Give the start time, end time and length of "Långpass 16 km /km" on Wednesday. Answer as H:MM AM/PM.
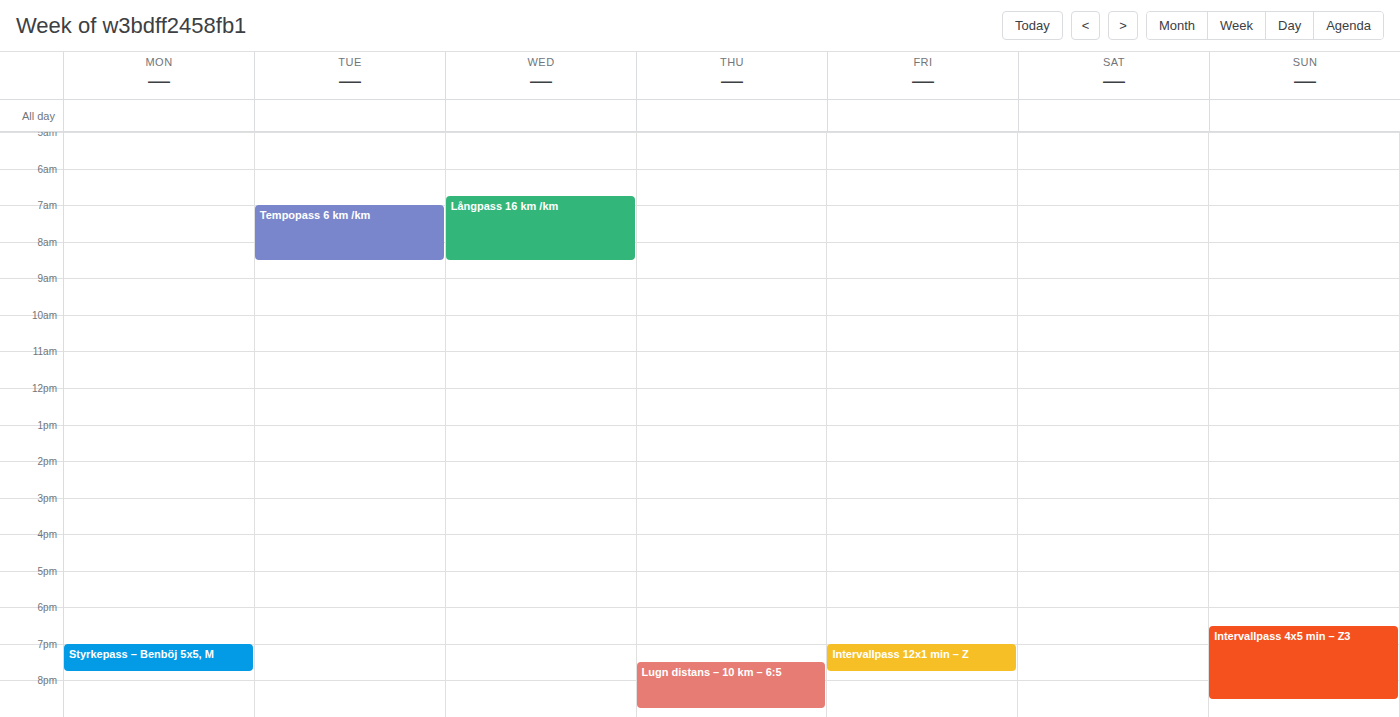
6:45 AM to 8:30 AM, 1 hour 45 minutes